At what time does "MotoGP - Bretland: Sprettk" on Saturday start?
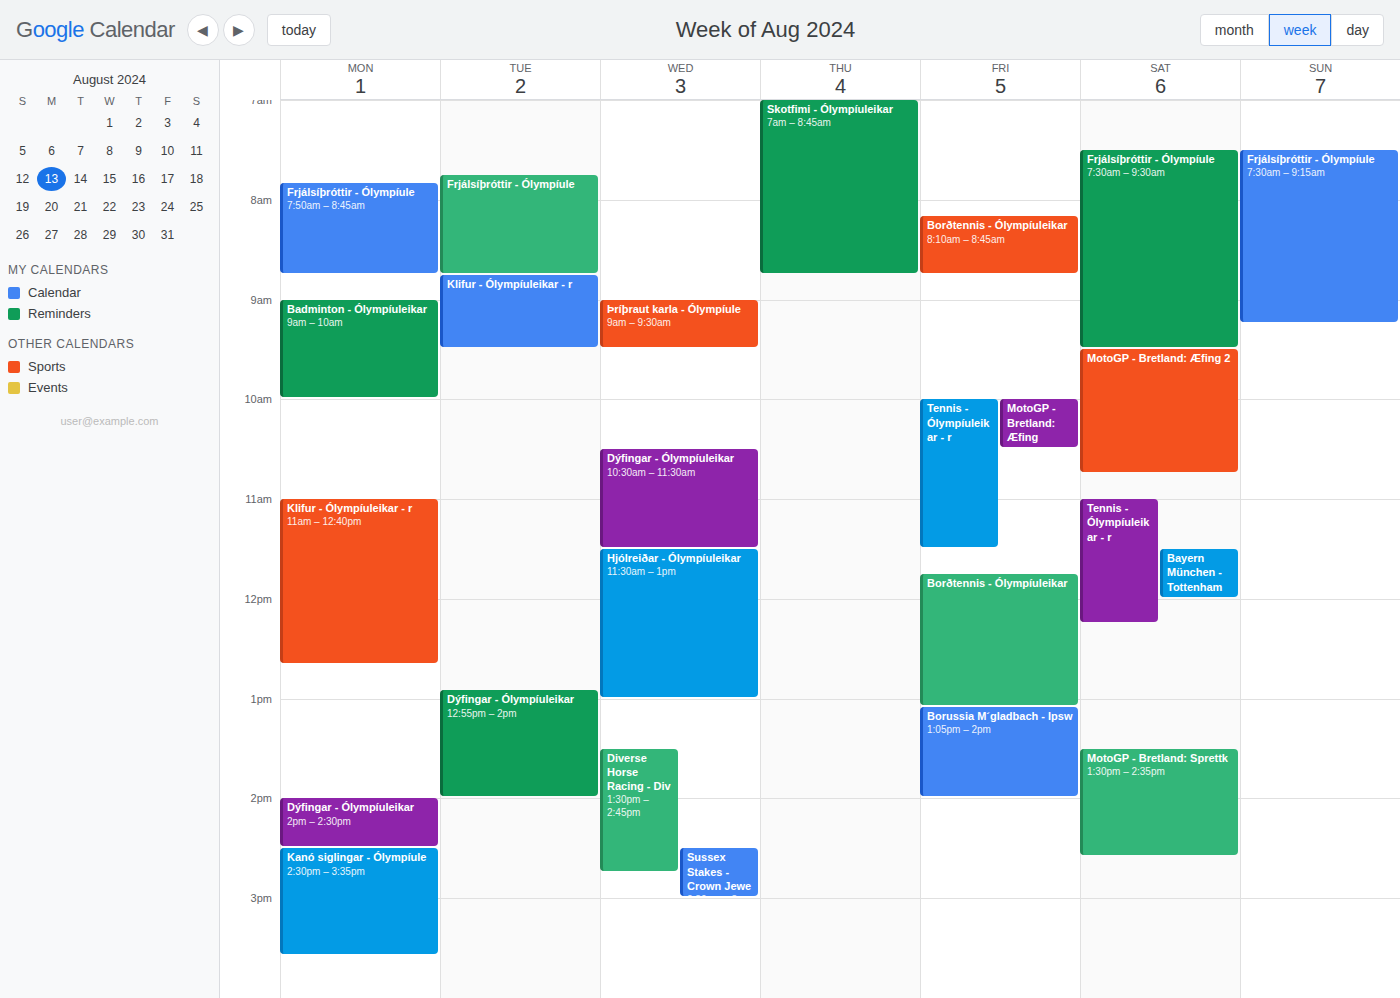
1:30 PM